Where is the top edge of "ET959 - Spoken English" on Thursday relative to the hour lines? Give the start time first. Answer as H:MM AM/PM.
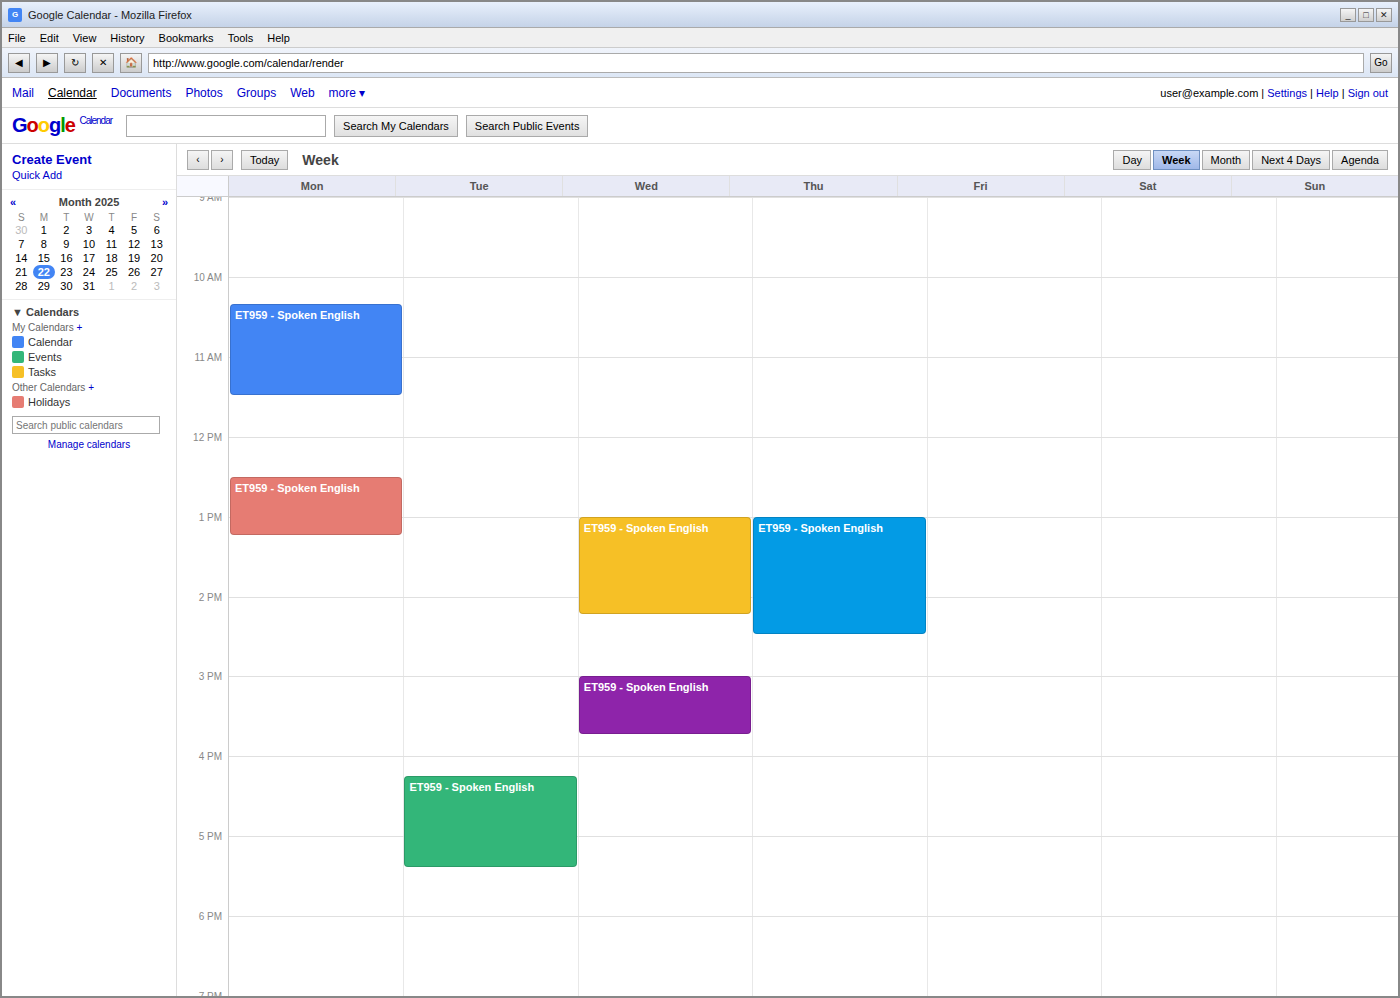
1:00 PM -- exactly on the 1 PM line.